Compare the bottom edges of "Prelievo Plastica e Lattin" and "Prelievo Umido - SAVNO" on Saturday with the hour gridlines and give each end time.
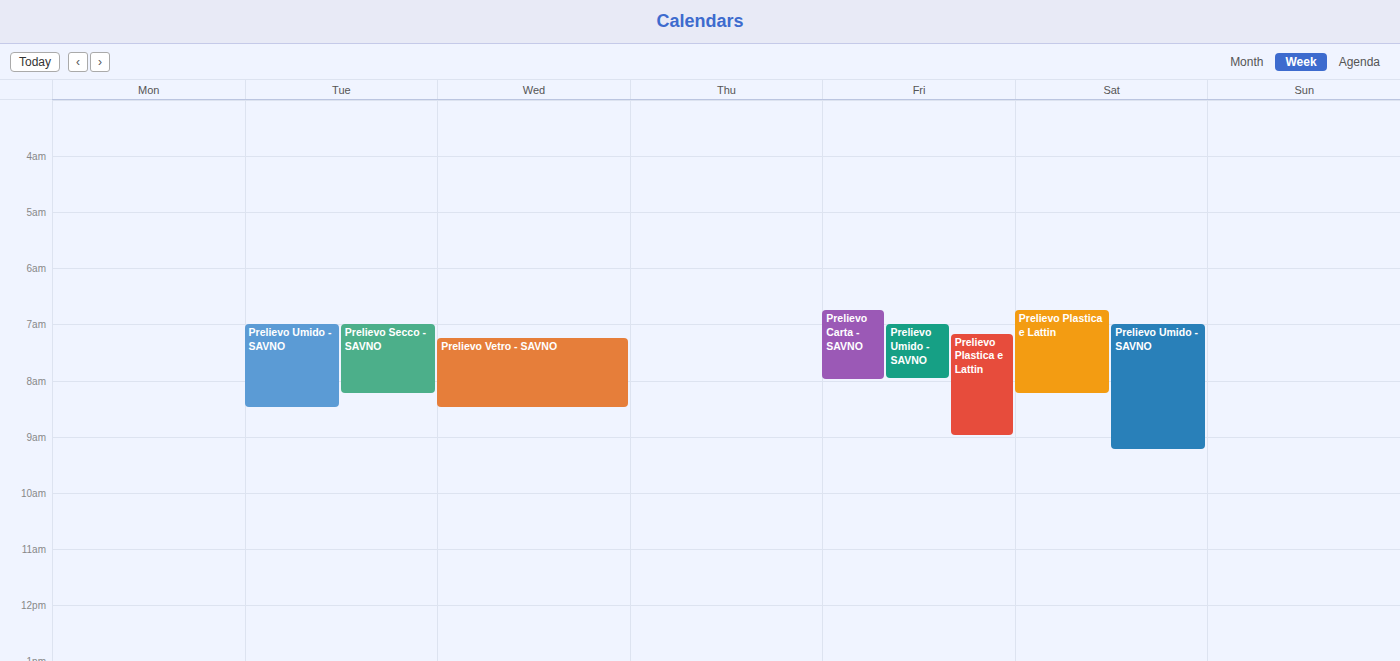
"Prelievo Plastica e Lattin": 8:15 AM, neither: a quarter of the way from the 8 AM line to the 9 AM line. "Prelievo Umido - SAVNO": 9:15 AM, neither: a quarter of the way from the 9 AM line to the 10 AM line.